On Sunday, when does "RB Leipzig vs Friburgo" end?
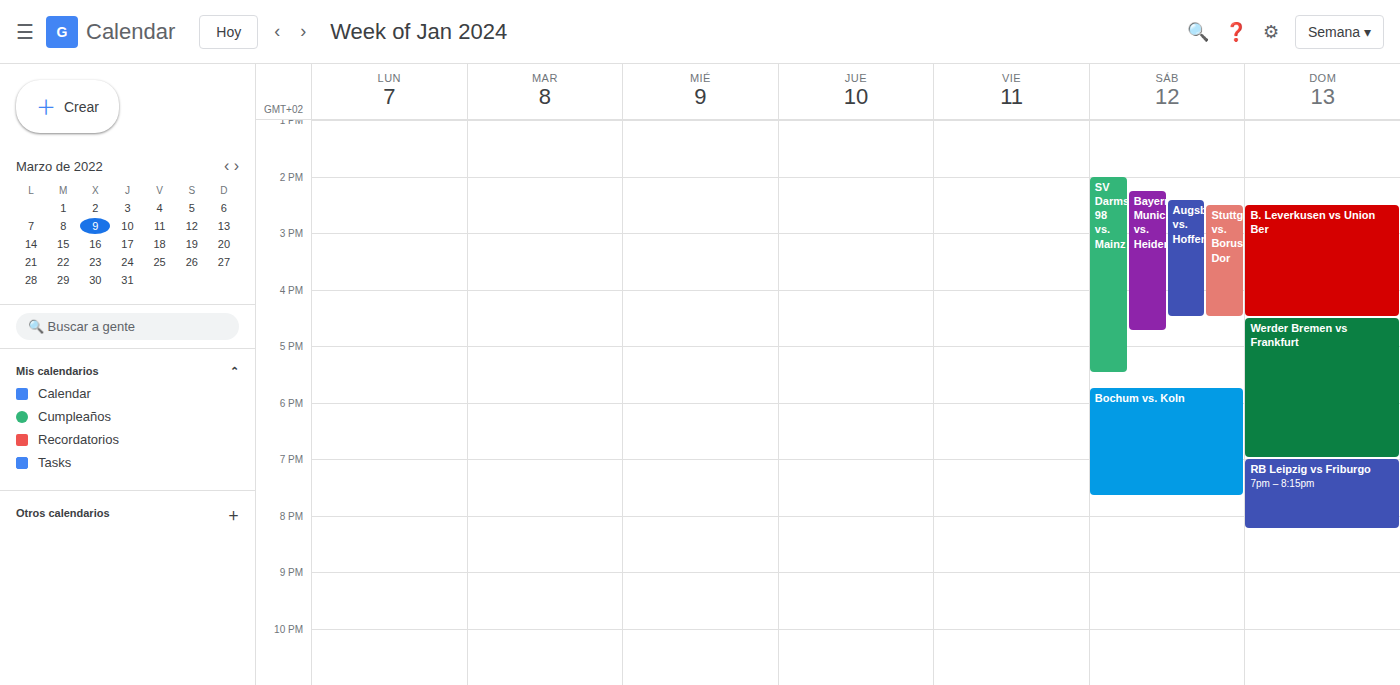
20:15